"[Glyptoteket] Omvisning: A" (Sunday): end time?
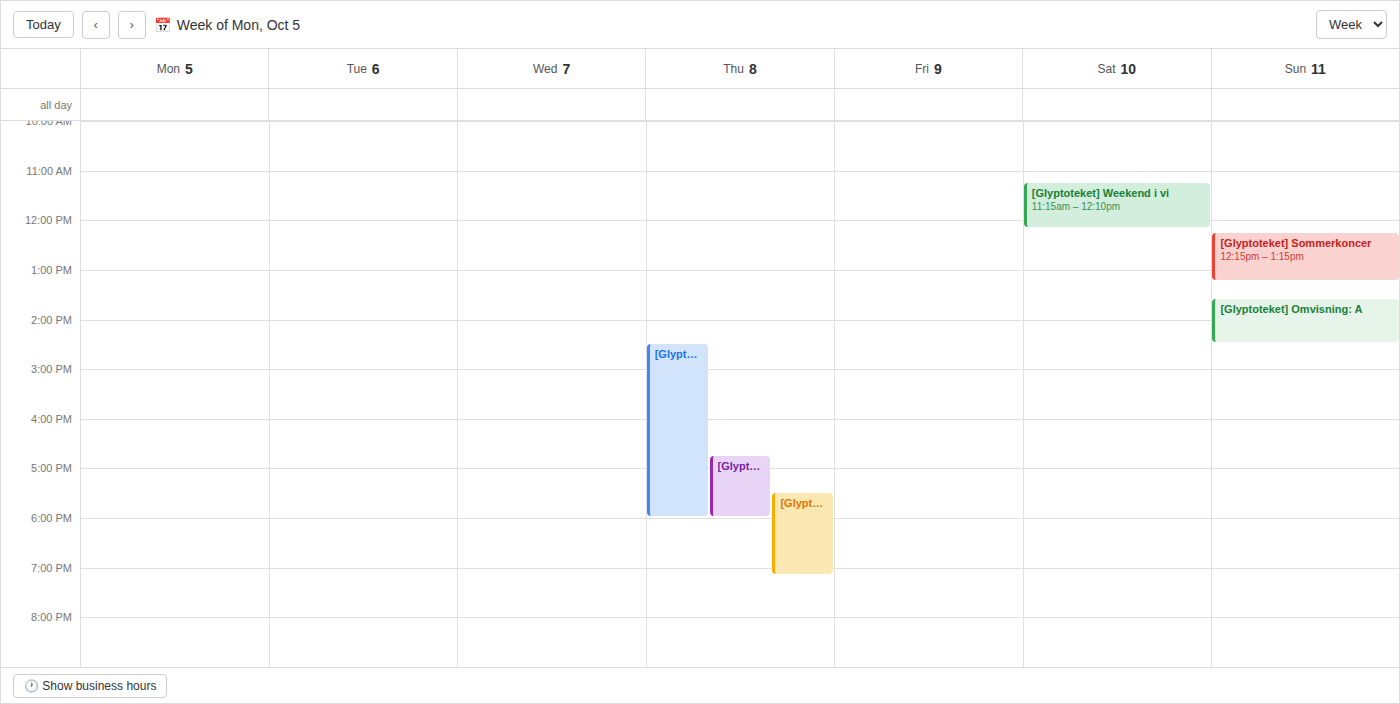
2:30 PM